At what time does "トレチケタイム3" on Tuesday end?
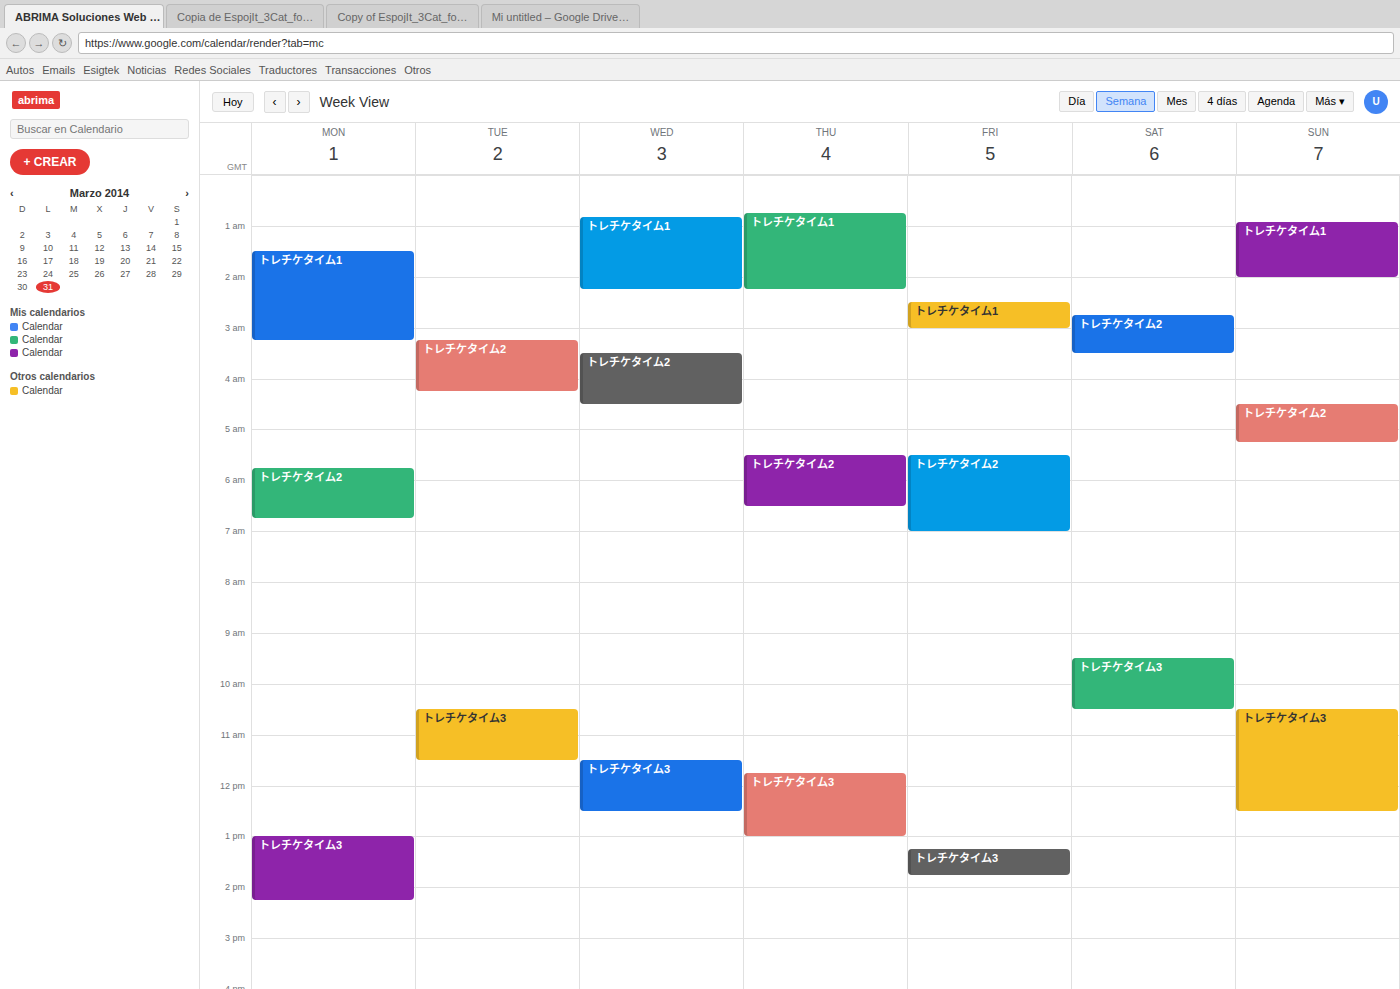
11:30 AM